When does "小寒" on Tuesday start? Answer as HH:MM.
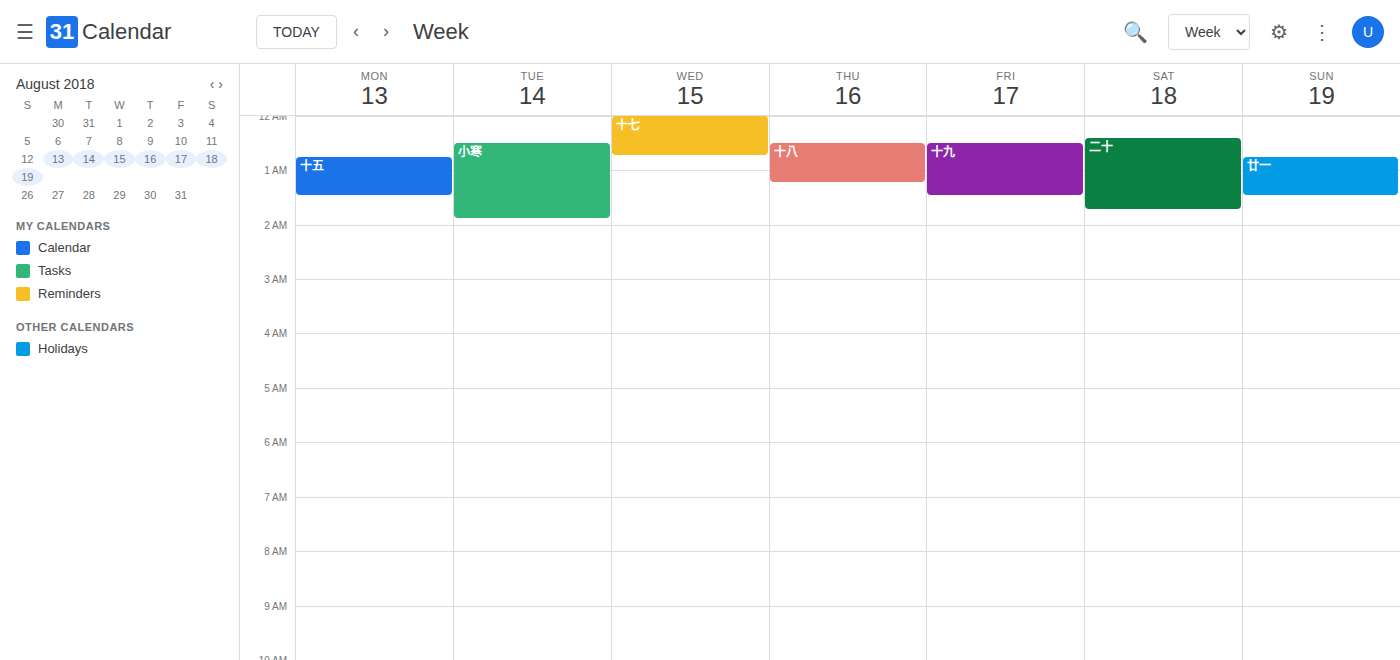
00:30